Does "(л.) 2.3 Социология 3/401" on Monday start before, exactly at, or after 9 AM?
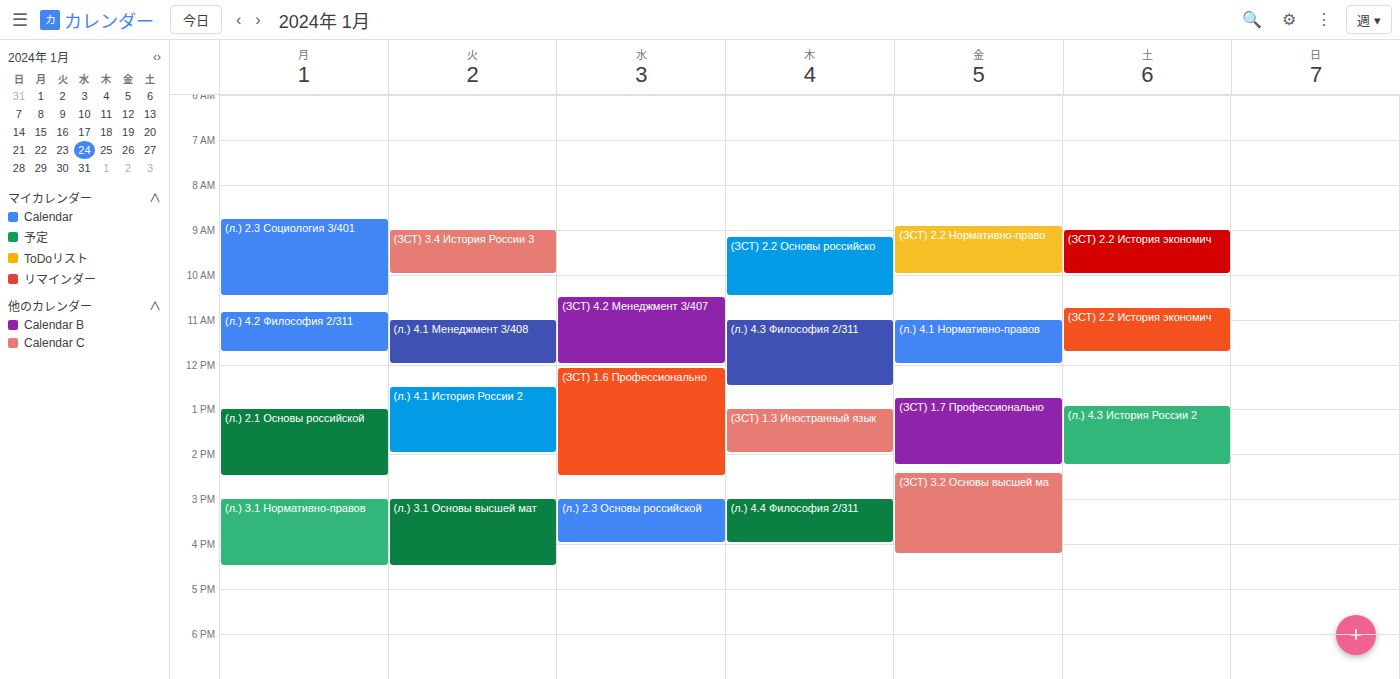
8:45 AM -- before 9 AM, 15 minutes above the 9 AM line.